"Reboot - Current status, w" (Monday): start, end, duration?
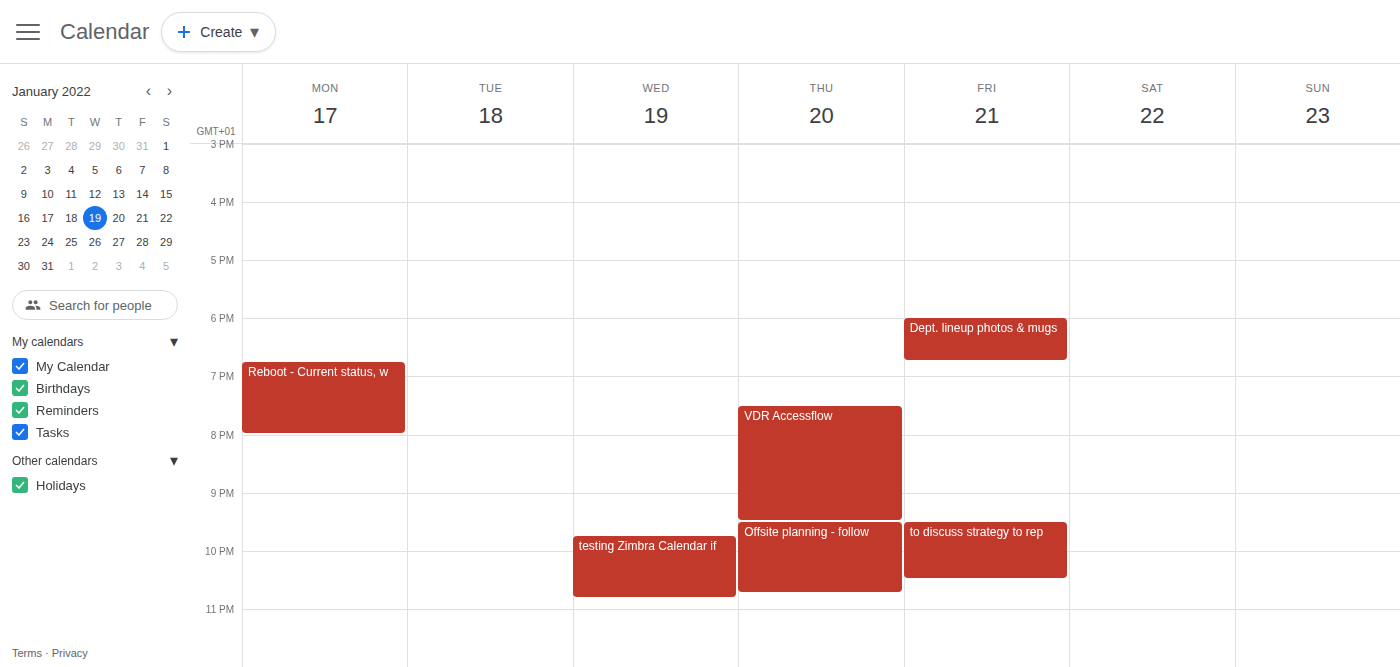
6:45 PM to 8:00 PM, 1 hour 15 minutes